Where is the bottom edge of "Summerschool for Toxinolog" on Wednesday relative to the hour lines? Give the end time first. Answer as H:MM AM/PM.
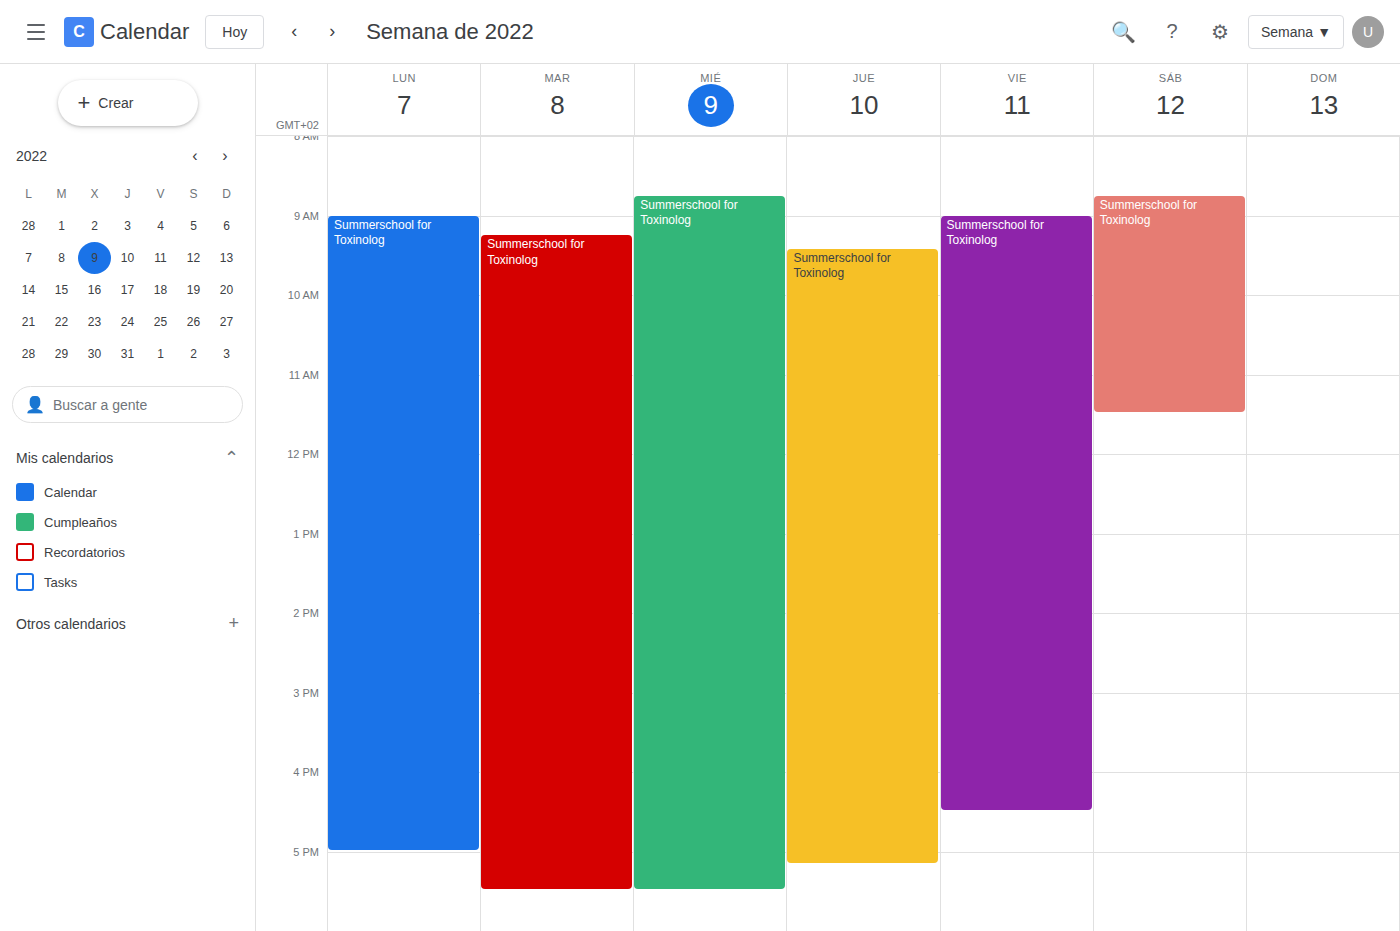
5:30 PM -- halfway between the 5 PM and 6 PM lines.